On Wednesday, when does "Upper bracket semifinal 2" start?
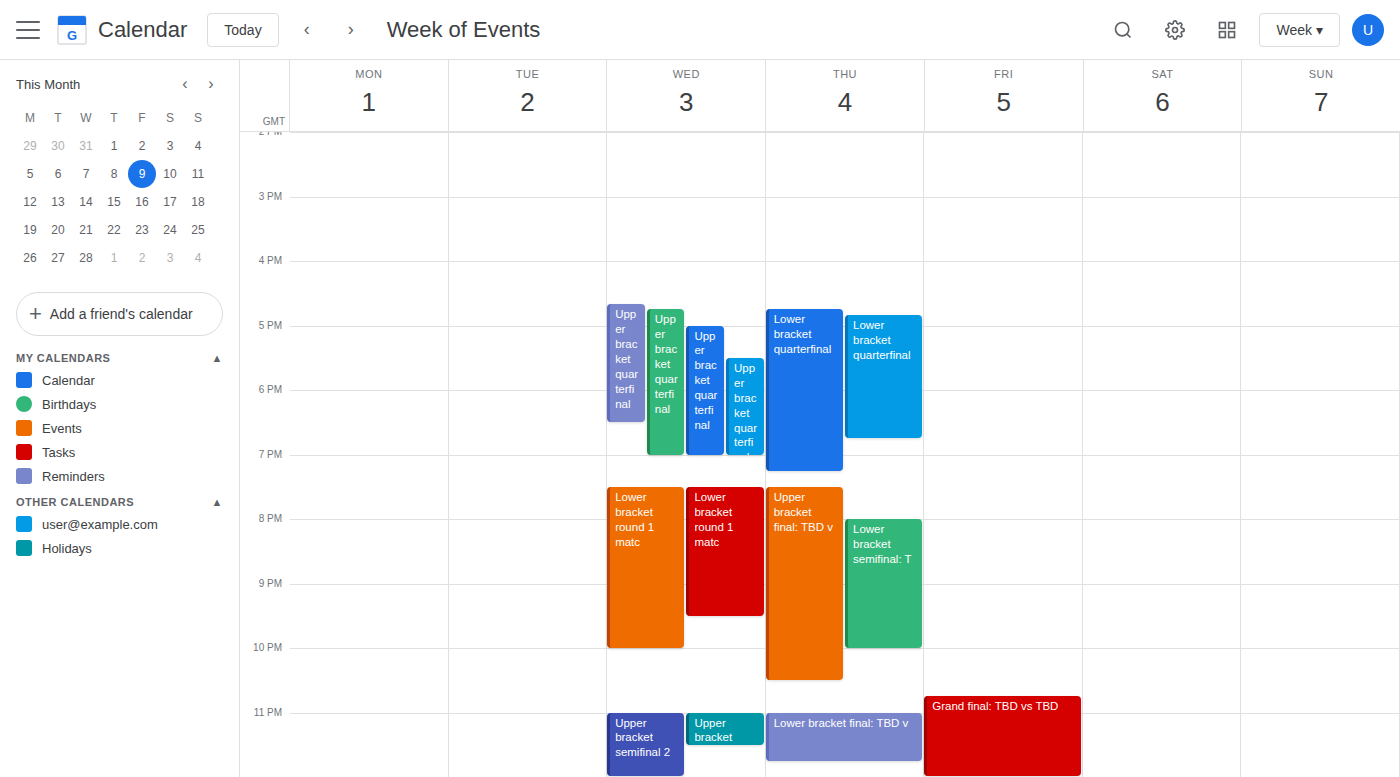
11:00 PM